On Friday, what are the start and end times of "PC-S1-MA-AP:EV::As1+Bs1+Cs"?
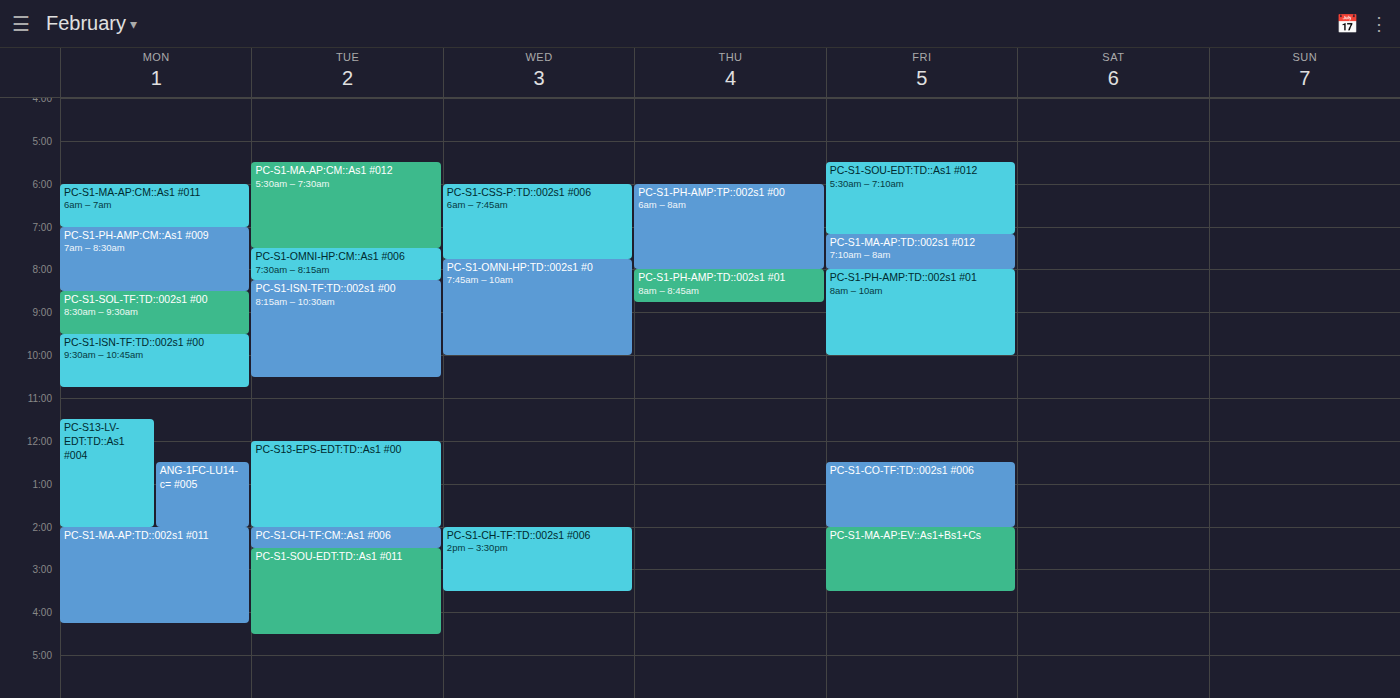
2:00 PM to 3:30 PM